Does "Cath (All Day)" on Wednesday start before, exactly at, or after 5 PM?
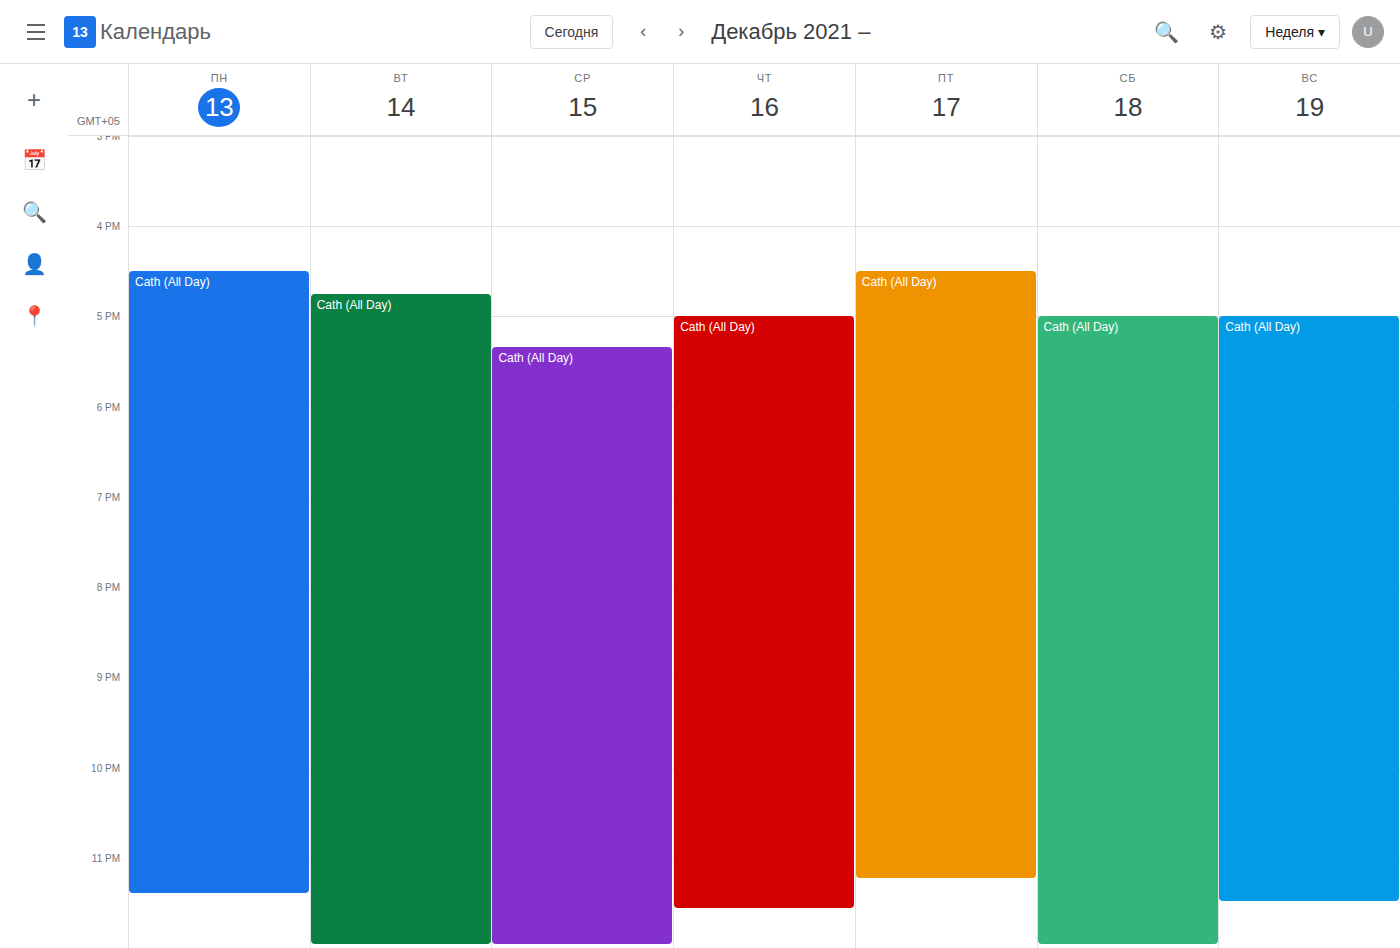
5:20 PM -- after 5 PM, 20 minutes below the 5 PM line.